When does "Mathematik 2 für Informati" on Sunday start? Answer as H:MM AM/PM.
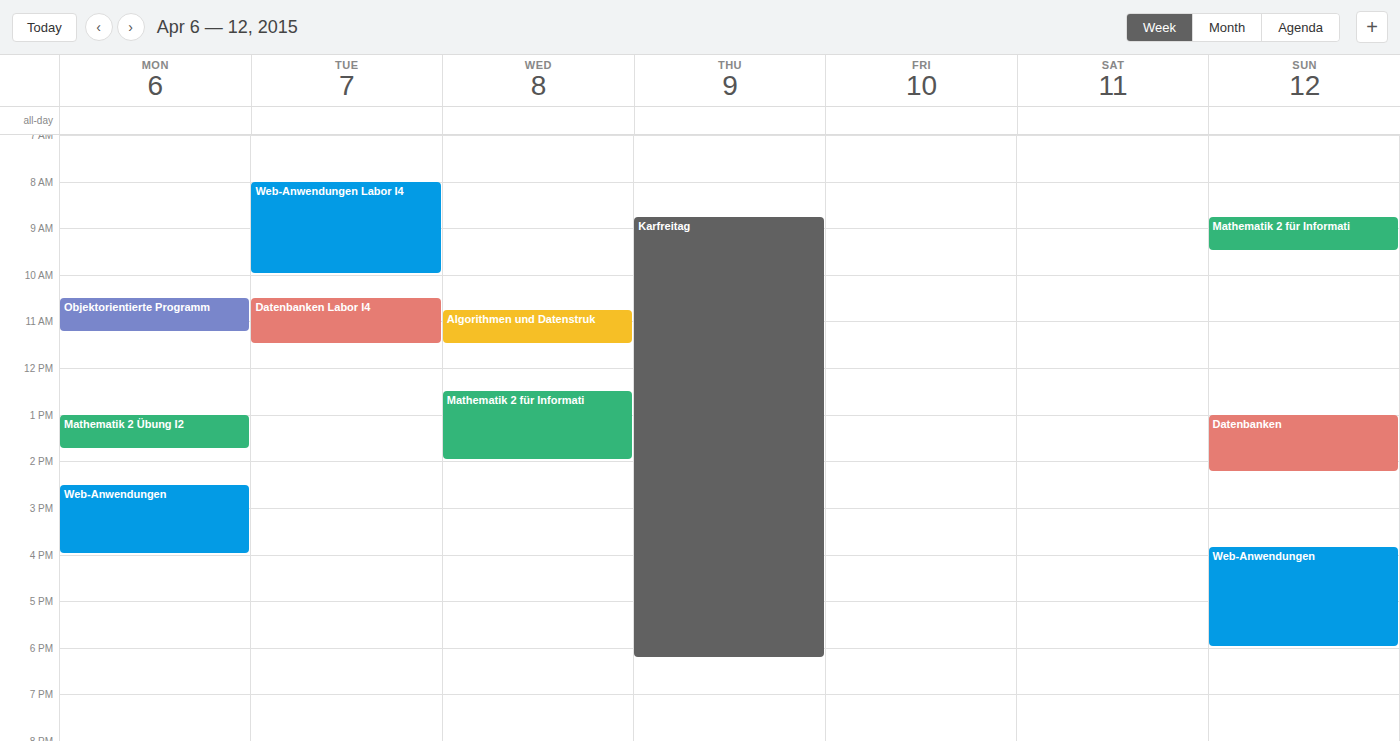
8:45 AM